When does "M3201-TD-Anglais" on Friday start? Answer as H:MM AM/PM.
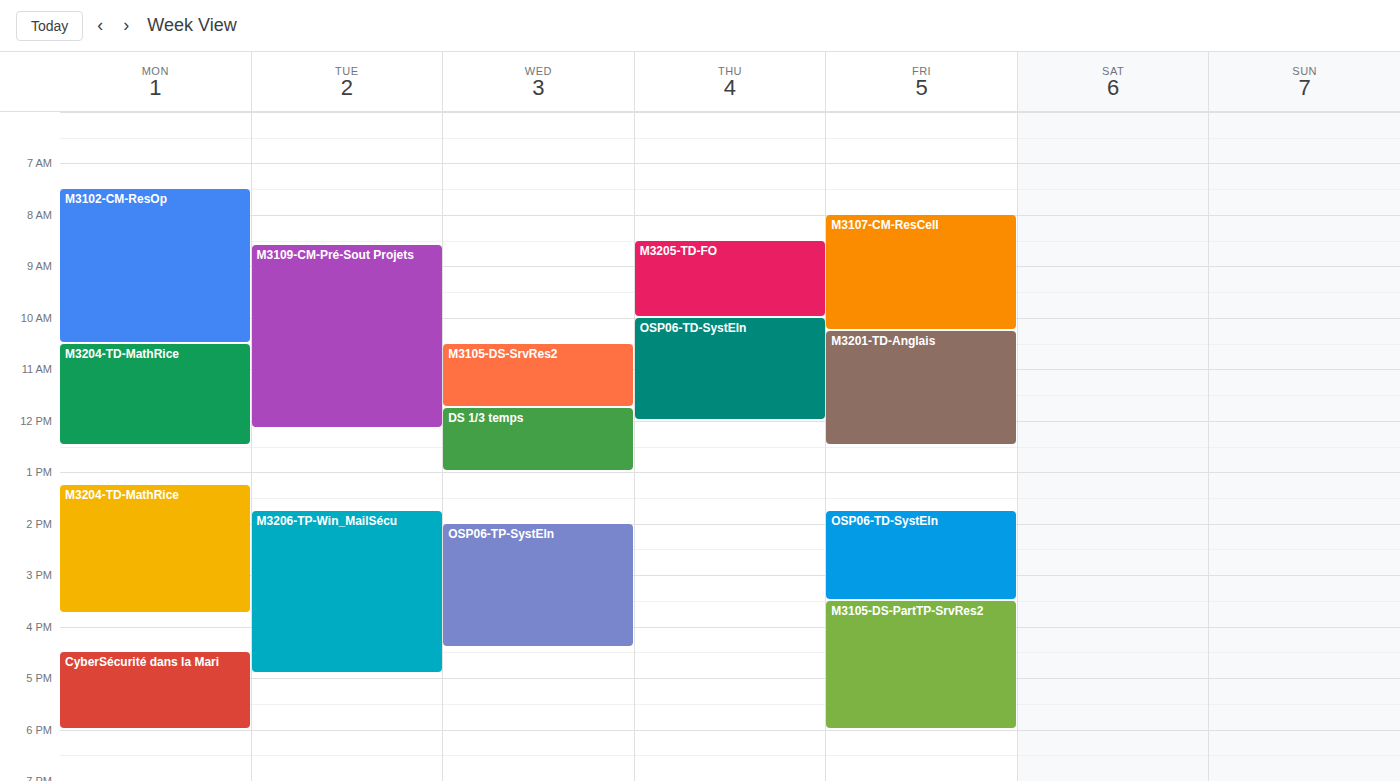
10:15 AM